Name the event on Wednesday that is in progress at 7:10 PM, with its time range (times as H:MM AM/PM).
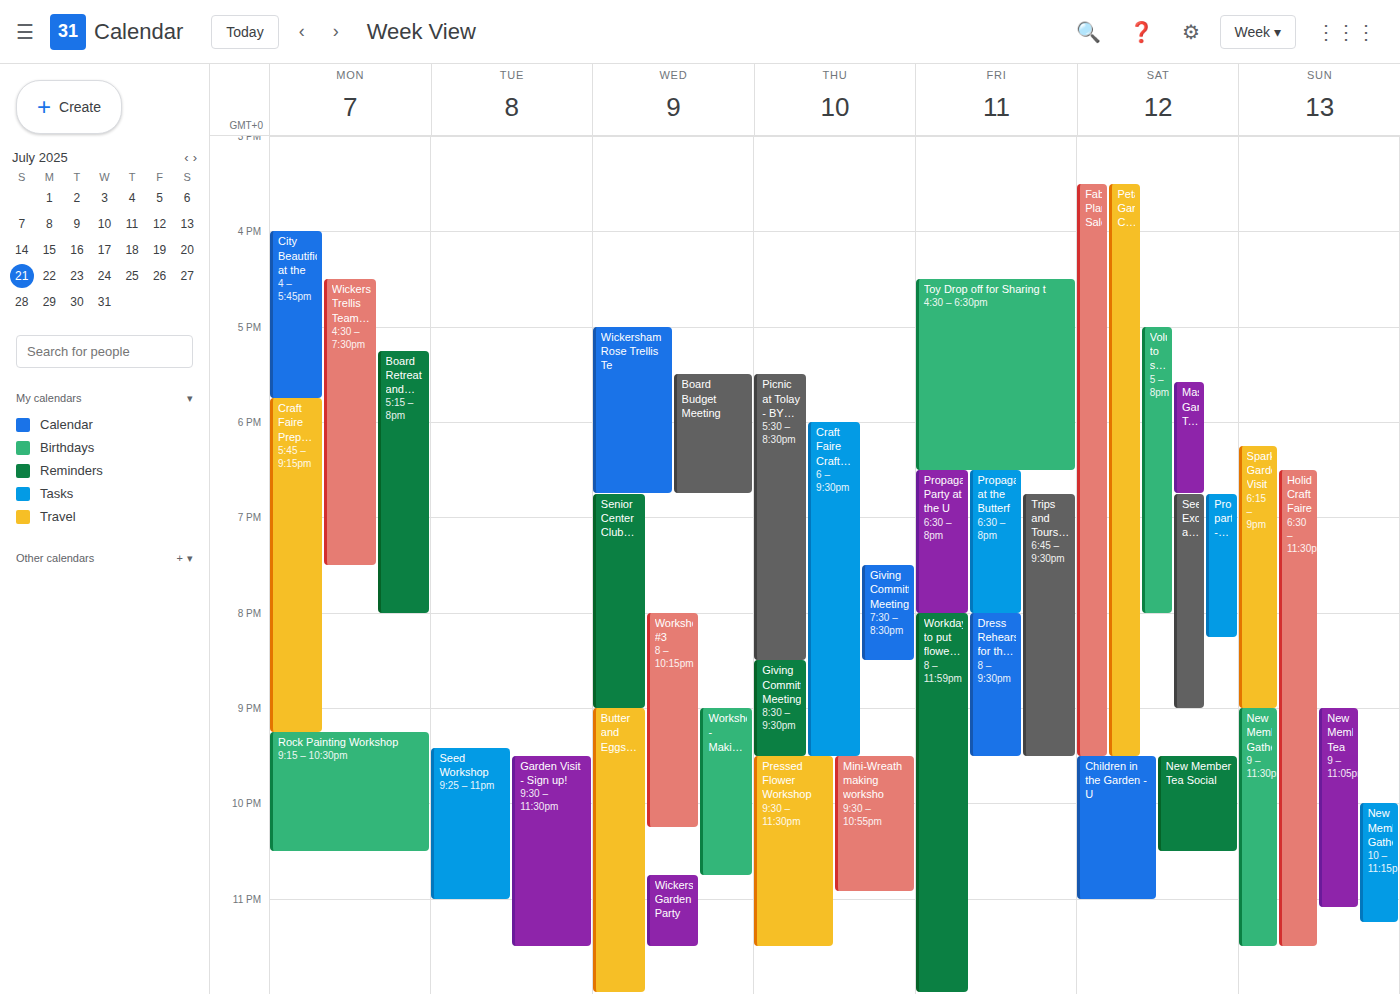
"Senior Center Club Fair", 6:45 PM to 9:00 PM